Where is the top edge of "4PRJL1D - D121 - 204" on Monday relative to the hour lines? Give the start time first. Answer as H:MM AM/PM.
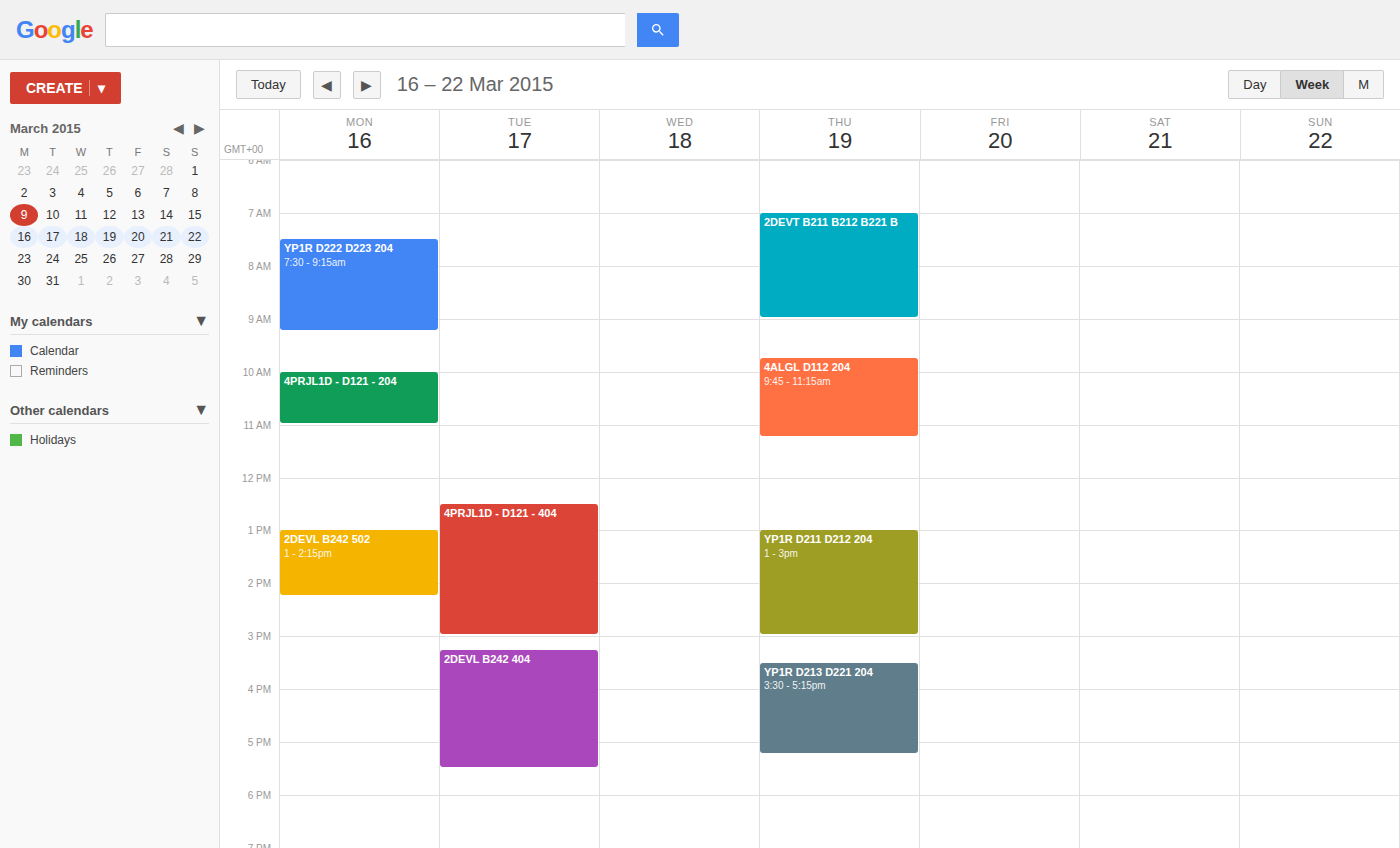
10:00 AM -- exactly on the 10 AM line.